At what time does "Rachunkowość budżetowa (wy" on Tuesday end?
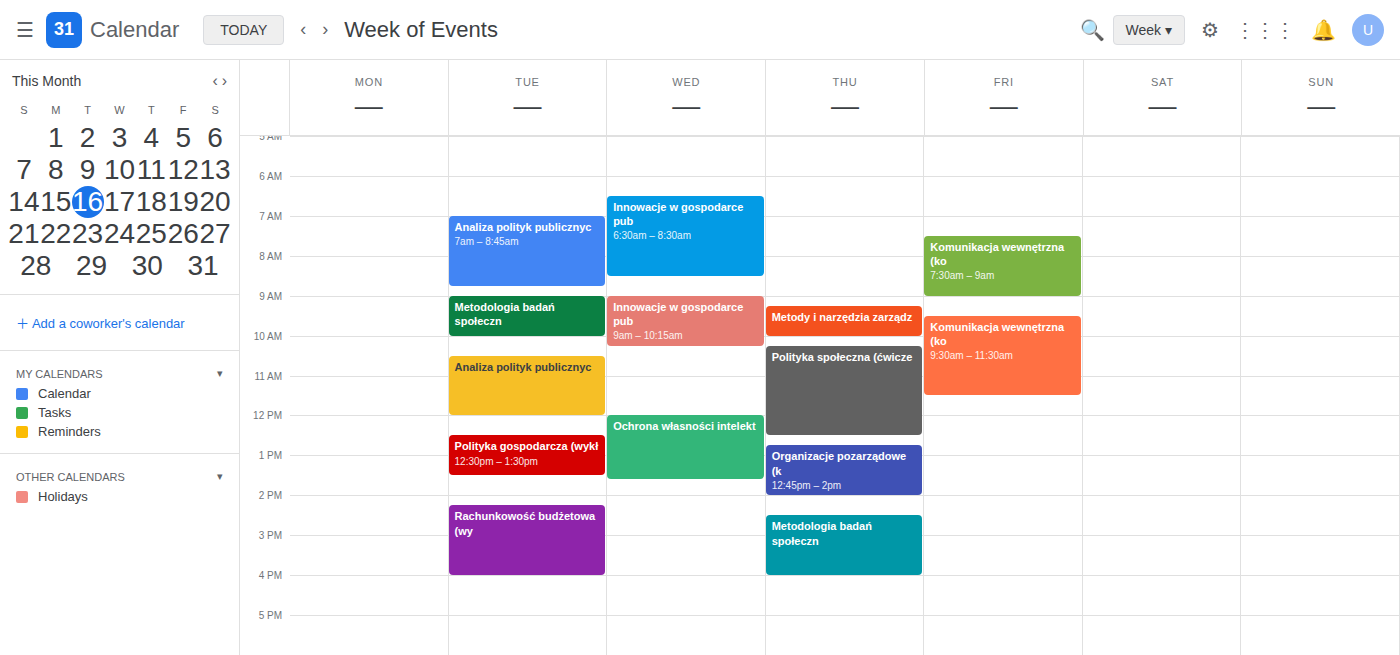
16:00